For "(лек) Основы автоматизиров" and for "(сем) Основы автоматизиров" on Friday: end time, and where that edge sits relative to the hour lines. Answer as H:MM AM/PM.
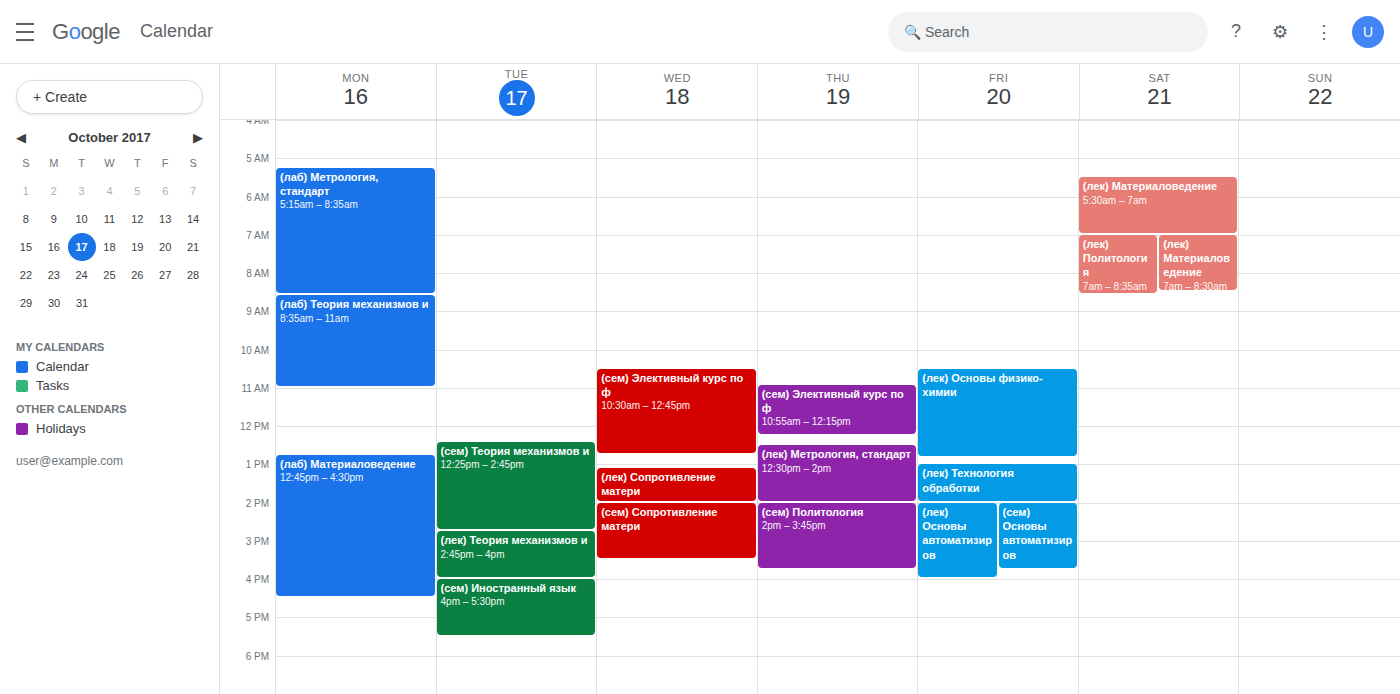
"(лек) Основы автоматизиров": 4:00 PM, exactly on the 4 PM line. "(сем) Основы автоматизиров": 3:45 PM, neither: three quarters of the way from the 3 PM line to the 4 PM line.